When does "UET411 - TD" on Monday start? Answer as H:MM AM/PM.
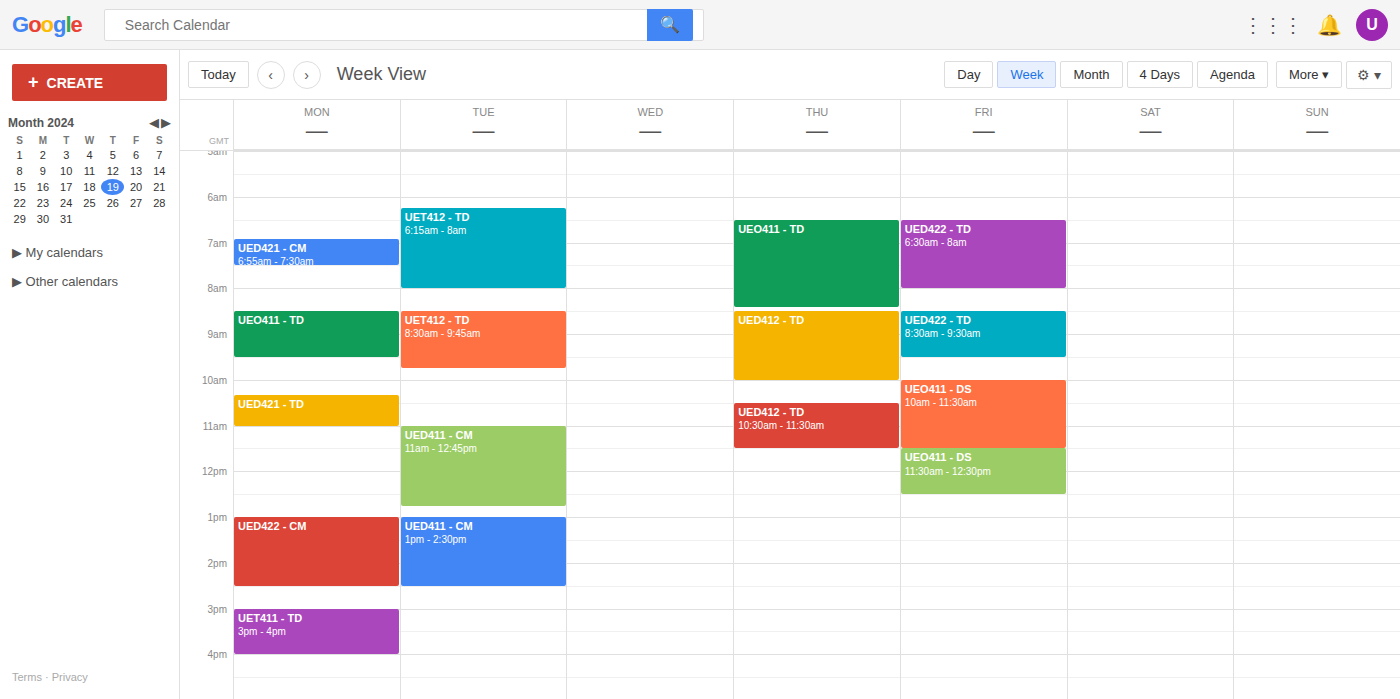
3:00 PM